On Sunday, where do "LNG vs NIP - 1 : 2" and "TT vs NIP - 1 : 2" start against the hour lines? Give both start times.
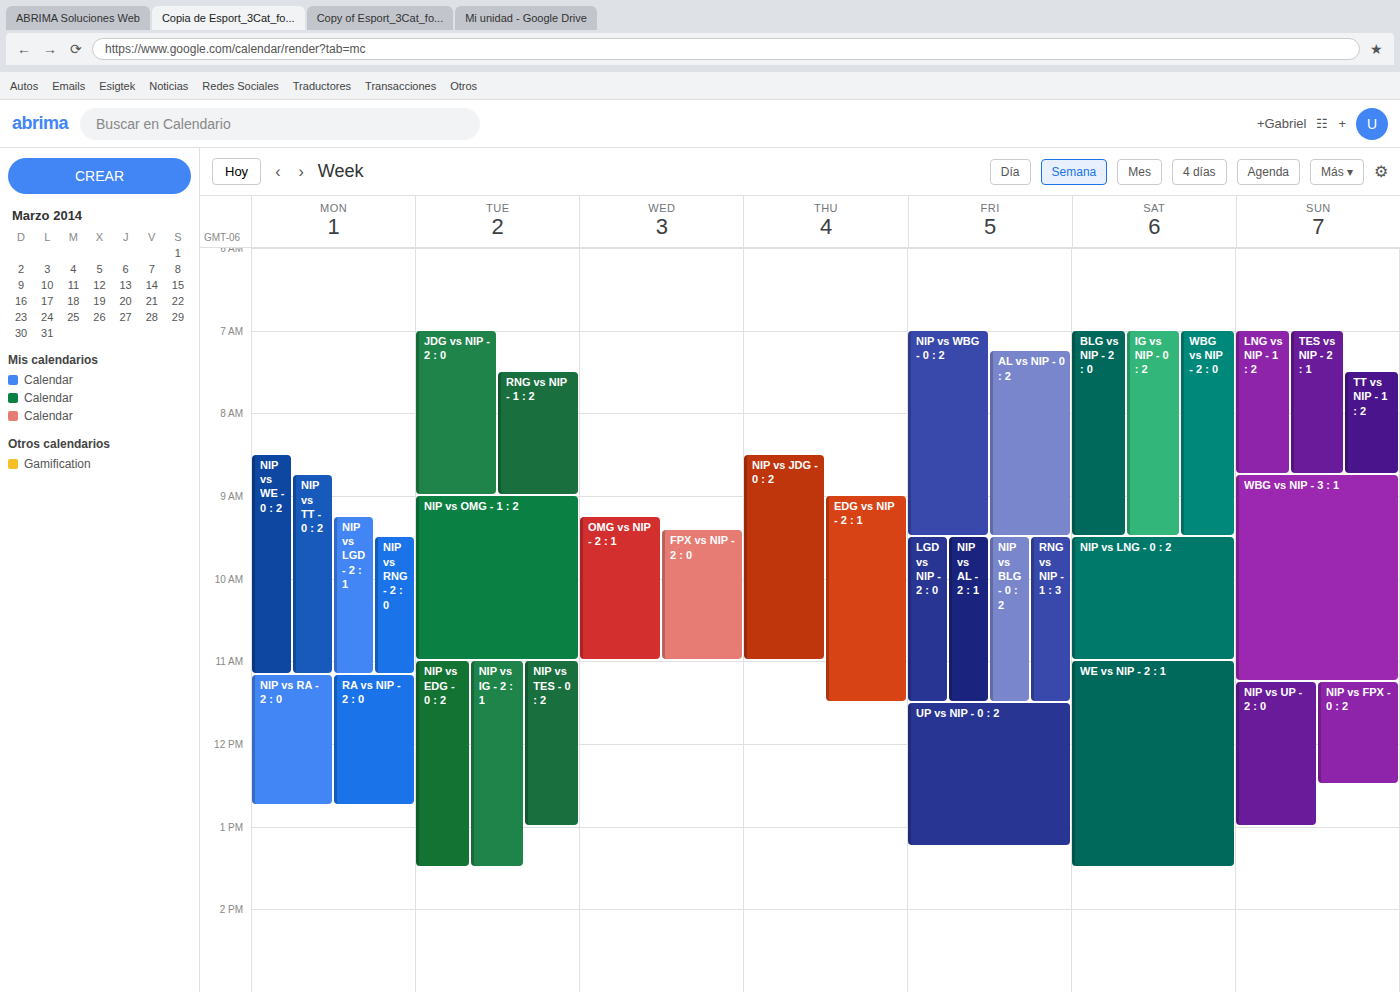
"LNG vs NIP - 1 : 2": 07:00, exactly on the 07:00 line. "TT vs NIP - 1 : 2": 07:30, halfway between the 07:00 and 08:00 lines.